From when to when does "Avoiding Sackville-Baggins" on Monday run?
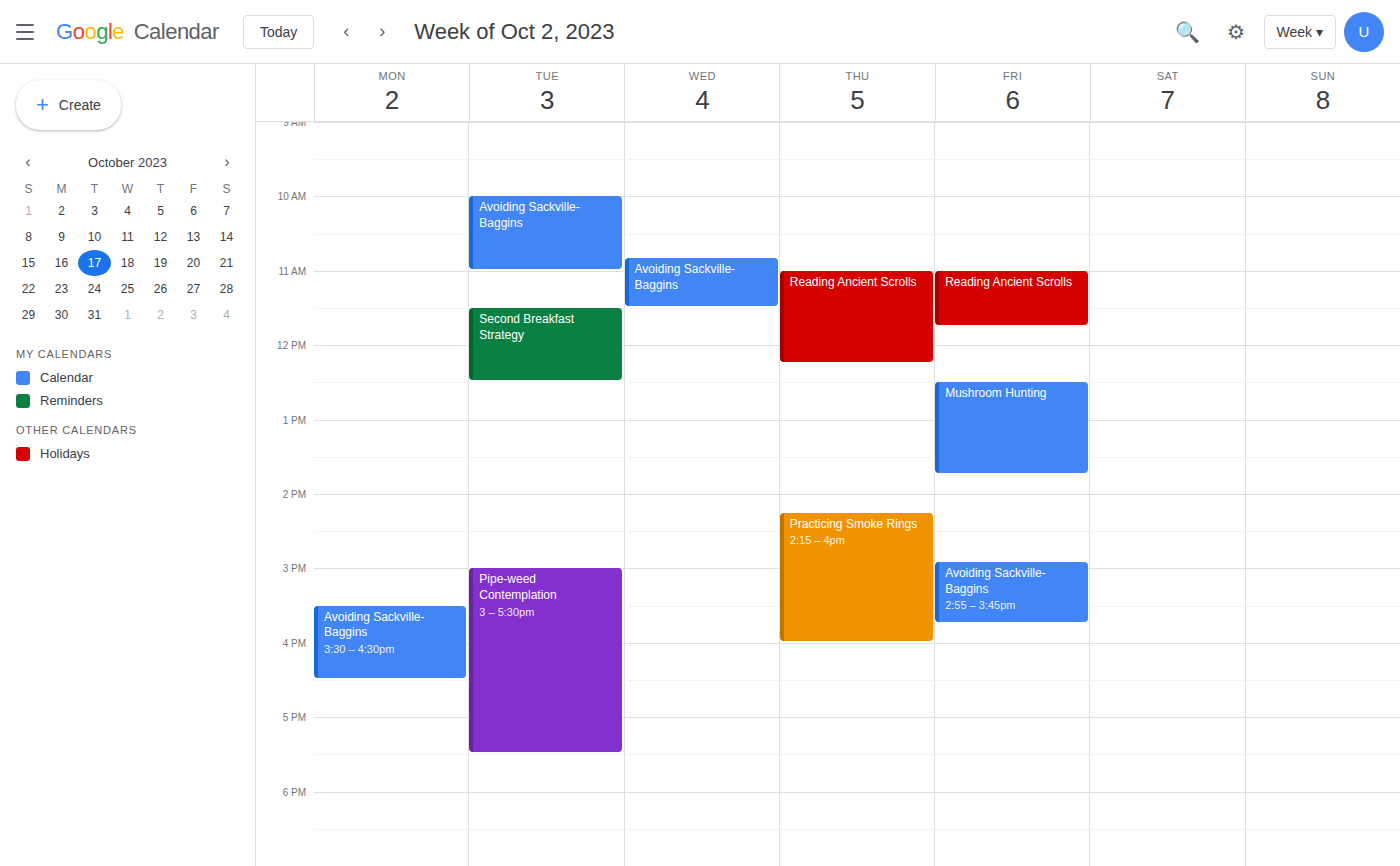
15:30 to 16:30